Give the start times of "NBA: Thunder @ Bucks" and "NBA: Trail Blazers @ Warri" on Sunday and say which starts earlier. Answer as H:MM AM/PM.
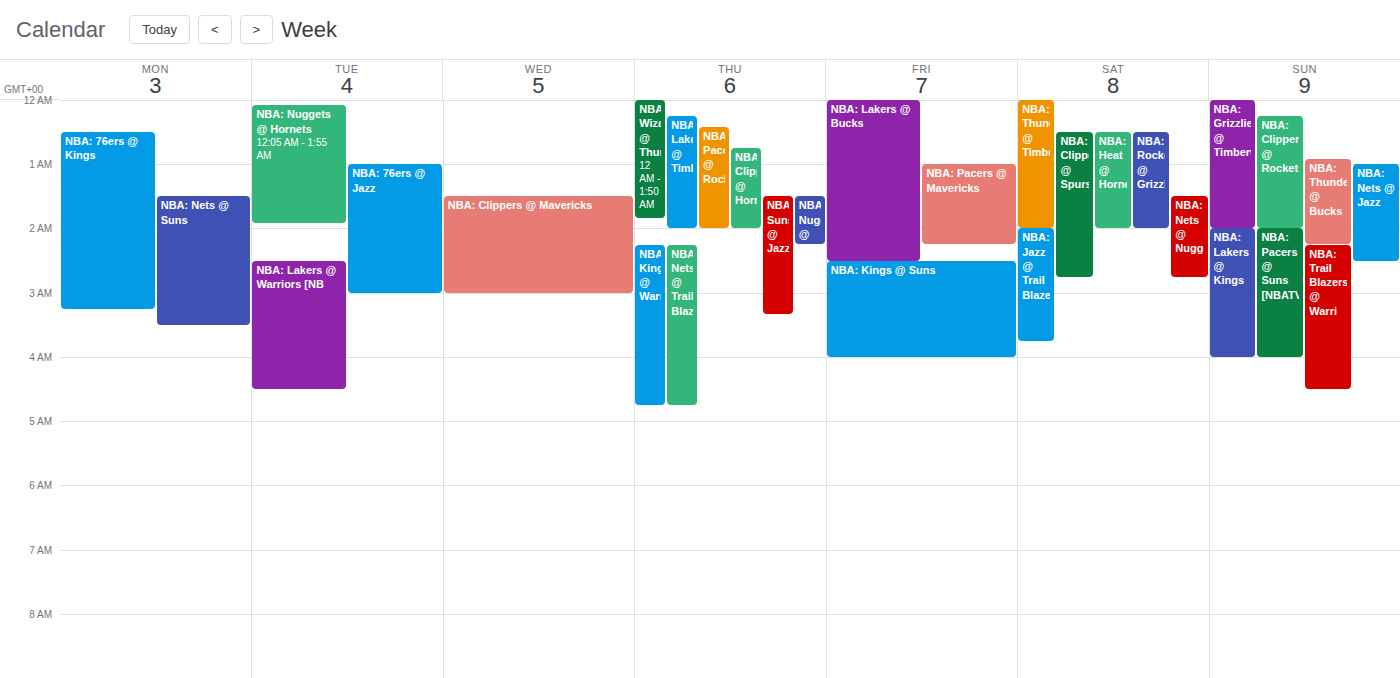
"NBA: Thunder @ Bucks" 12:55 AM; "NBA: Trail Blazers @ Warri" 2:15 AM.